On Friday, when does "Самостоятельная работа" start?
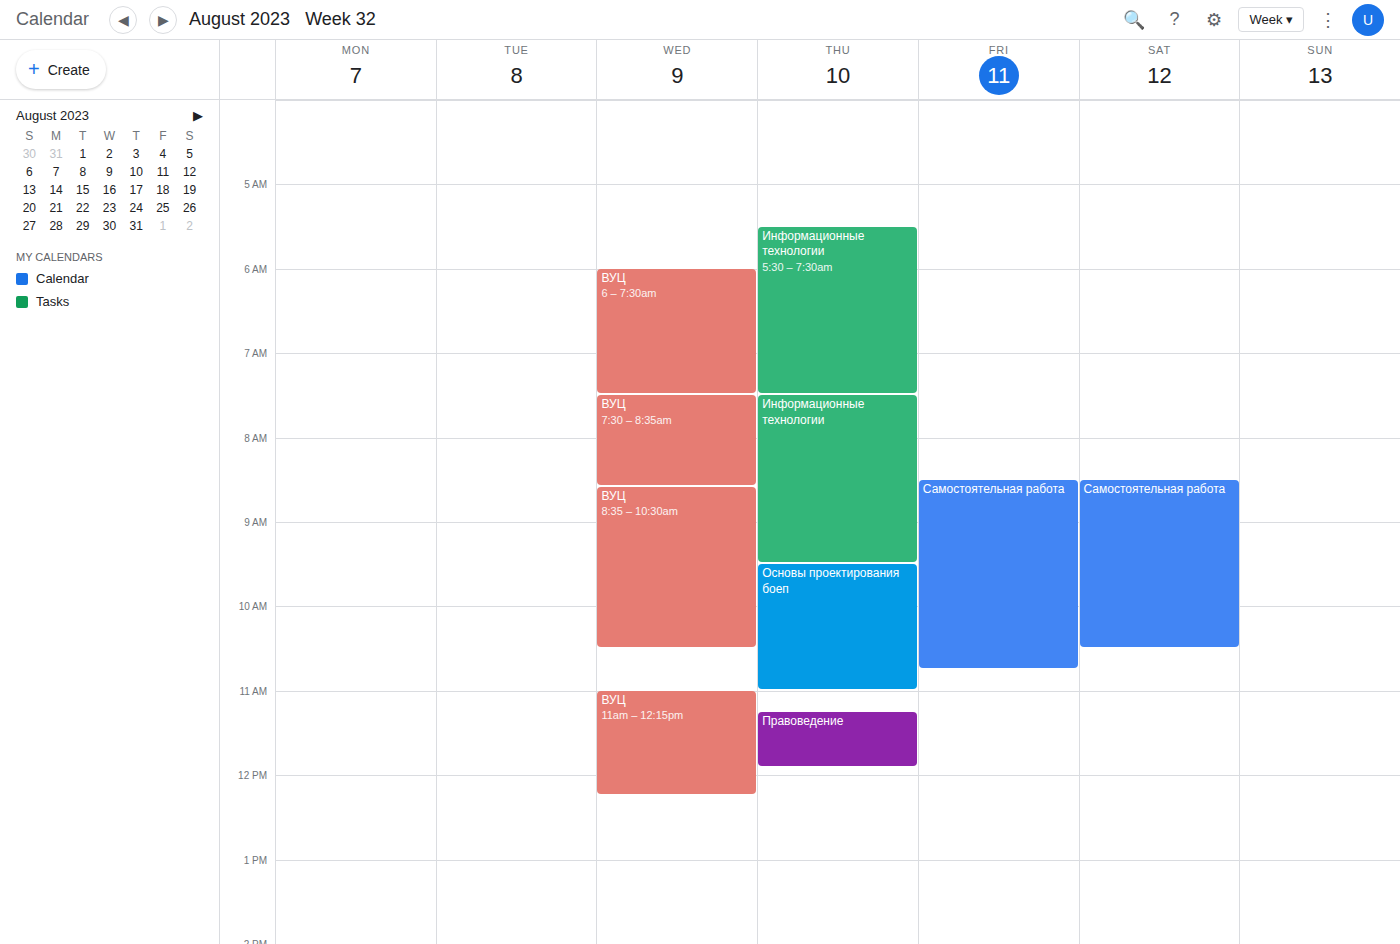
8:30 AM